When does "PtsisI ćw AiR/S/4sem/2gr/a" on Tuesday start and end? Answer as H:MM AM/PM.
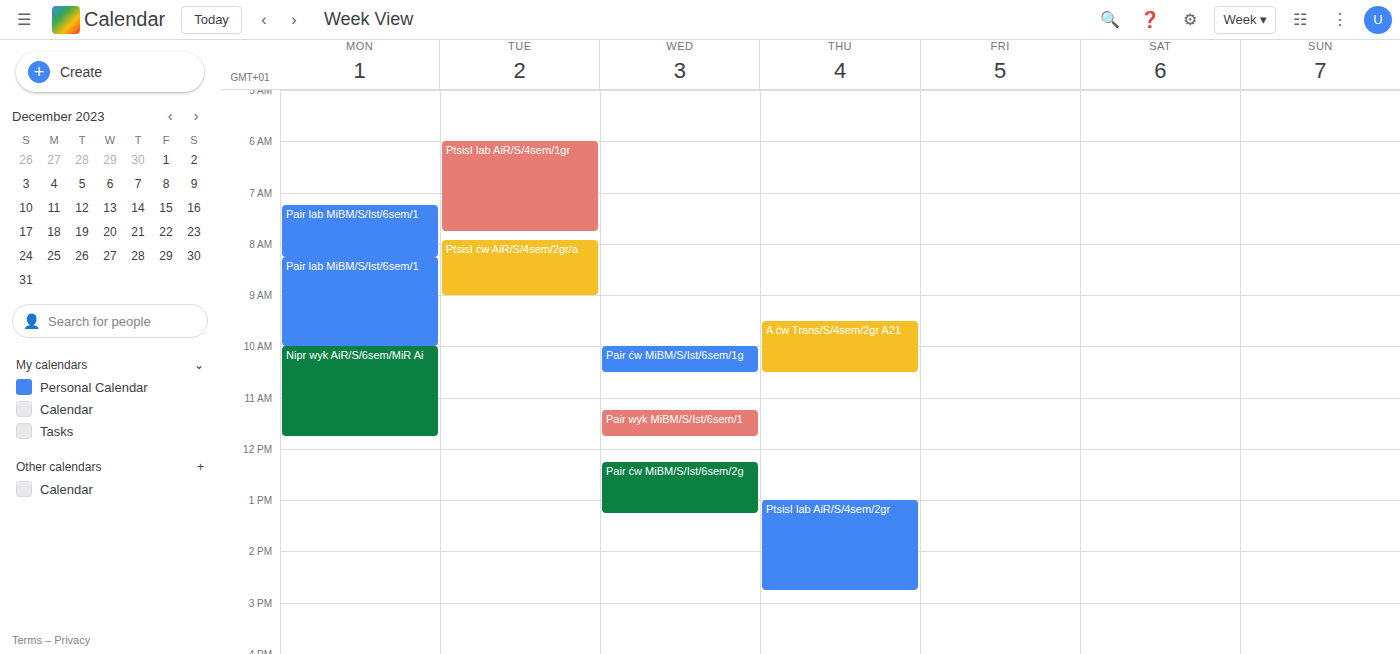
7:55 AM to 9:00 AM